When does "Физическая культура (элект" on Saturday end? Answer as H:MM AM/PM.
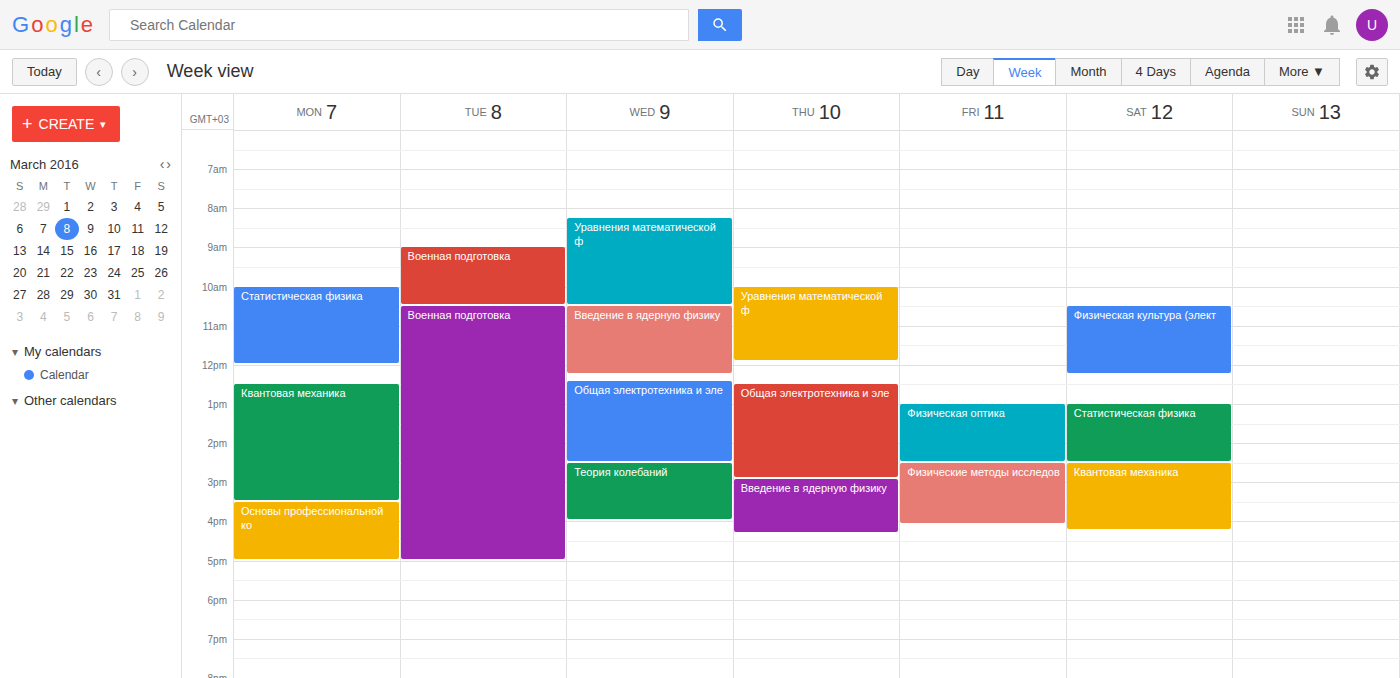
12:15 PM